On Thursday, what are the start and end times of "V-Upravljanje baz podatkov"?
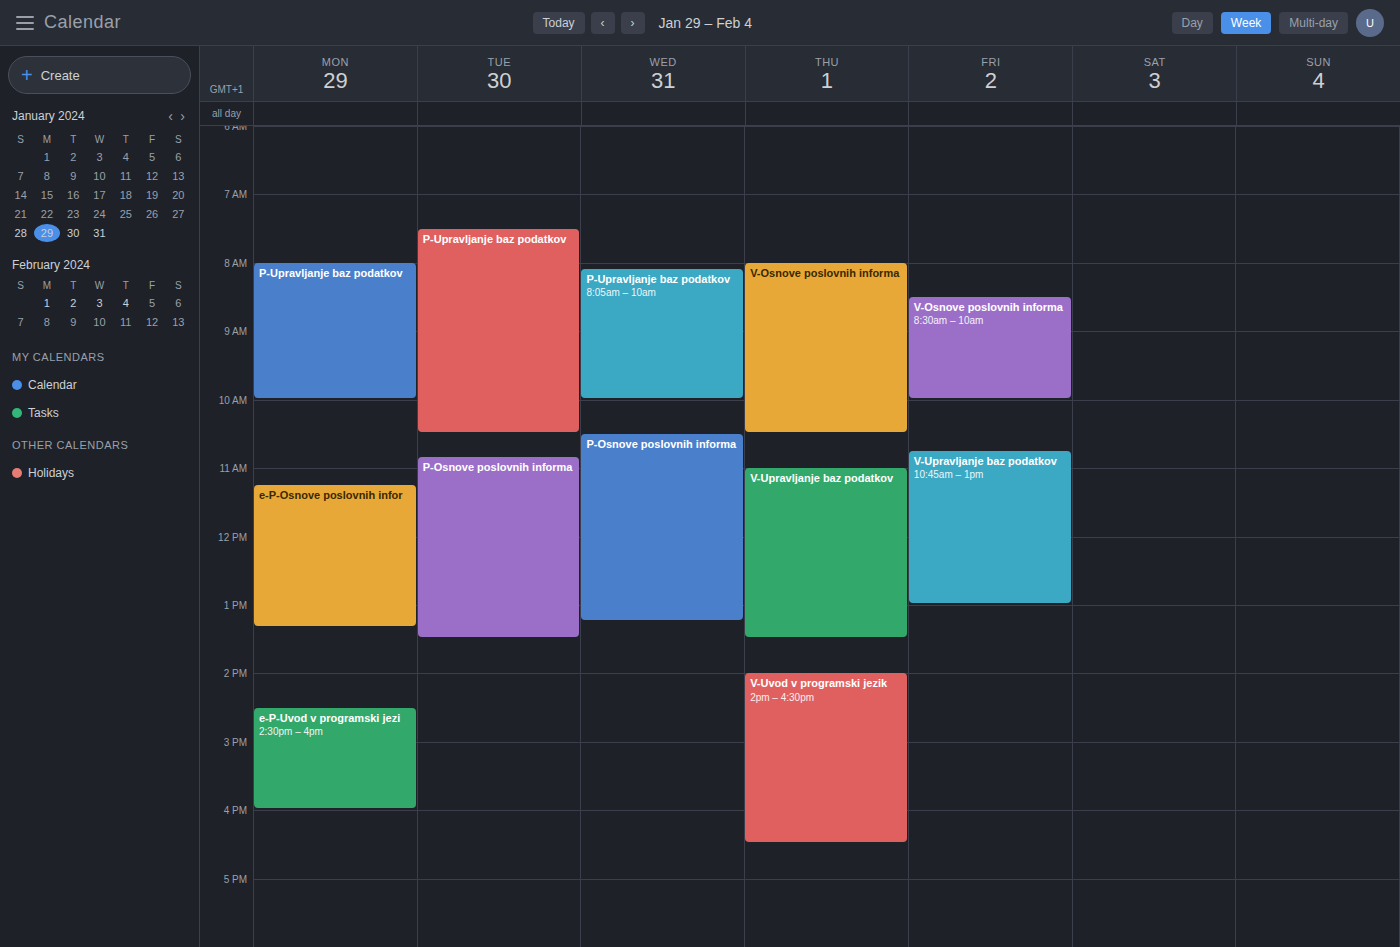
11:00 AM to 1:30 PM